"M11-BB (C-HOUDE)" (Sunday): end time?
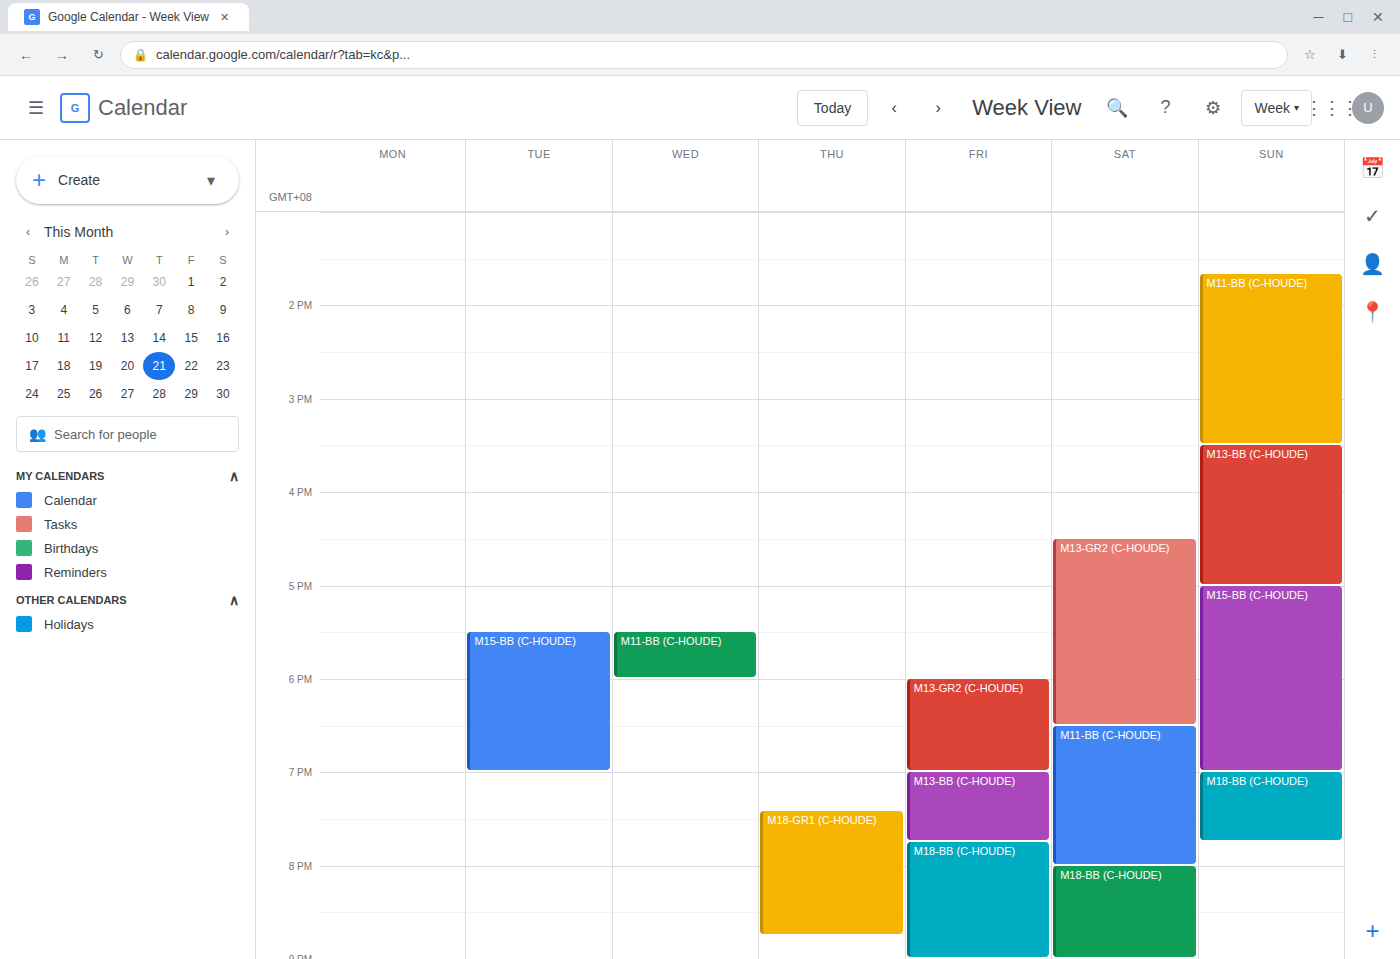
3:30 PM